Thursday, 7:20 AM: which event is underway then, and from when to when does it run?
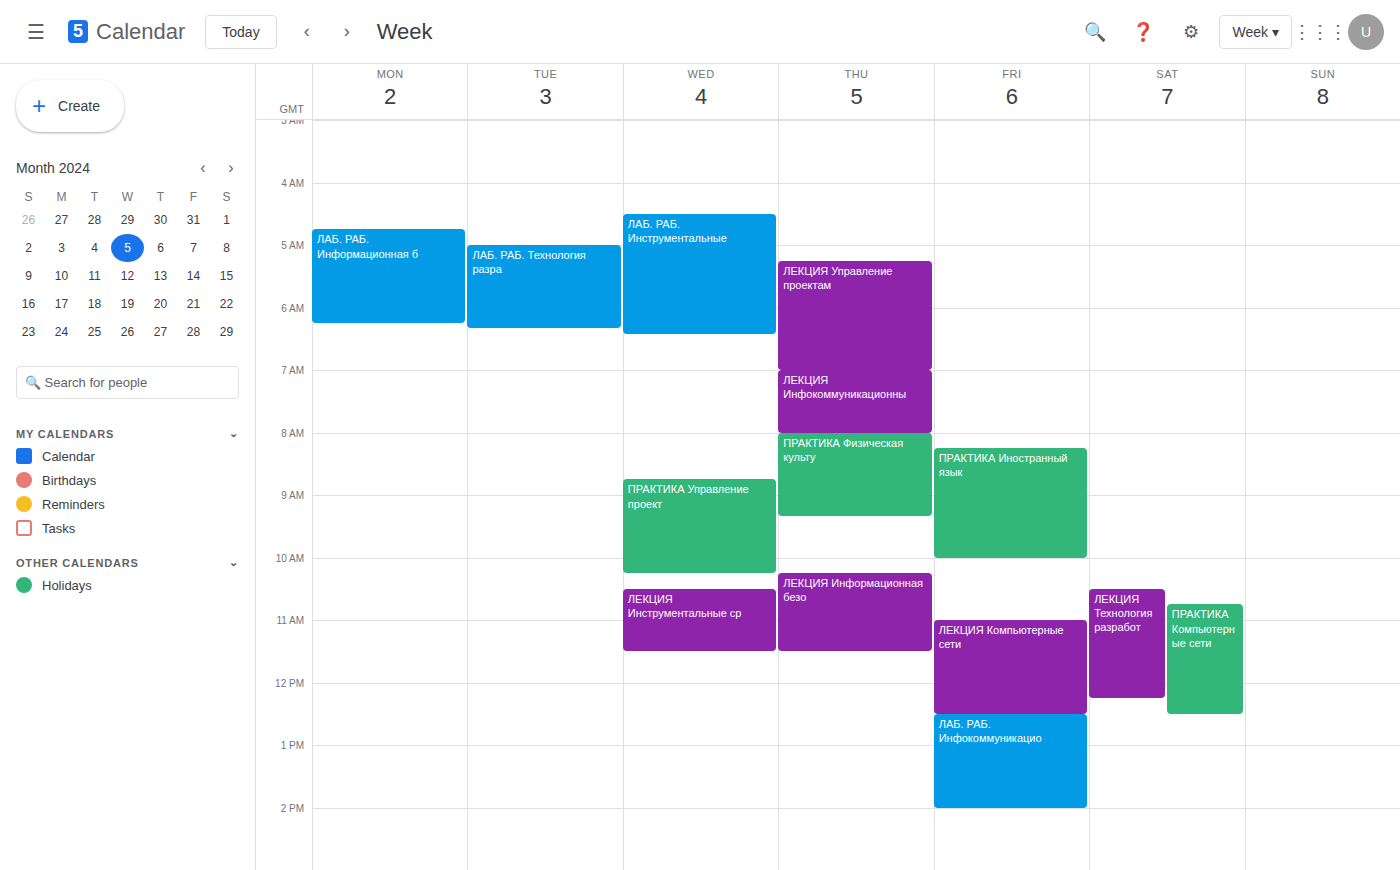
"ЛЕКЦИЯ Инфокоммуникационны", 7:00 AM to 8:00 AM